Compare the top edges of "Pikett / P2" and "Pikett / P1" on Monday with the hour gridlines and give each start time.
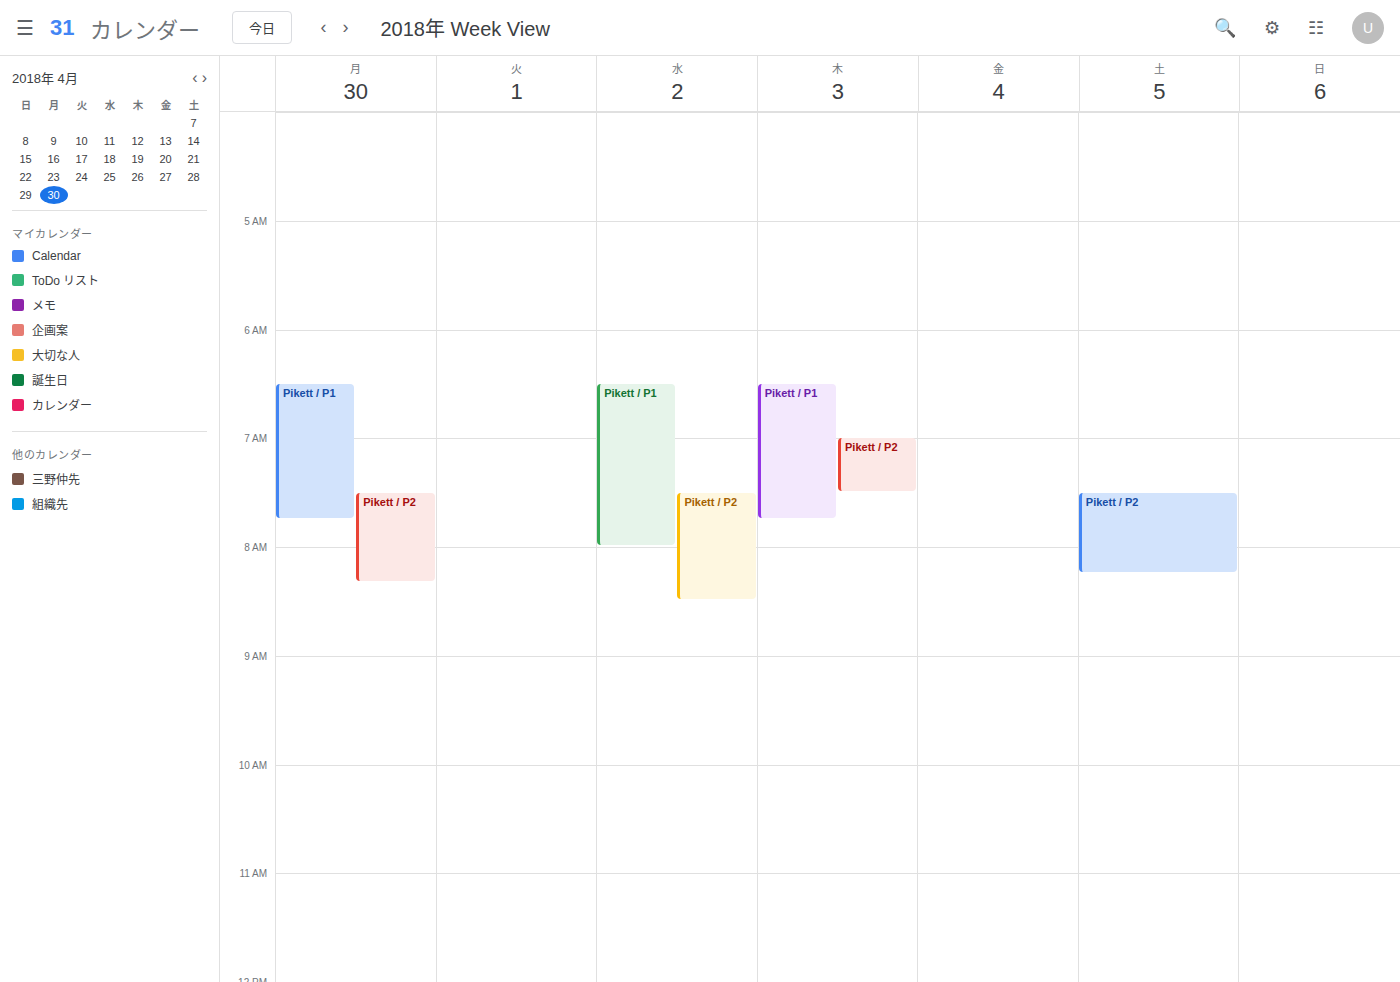
"Pikett / P2": 7:30 AM, halfway between the 7 AM and 8 AM lines. "Pikett / P1": 6:30 AM, halfway between the 6 AM and 7 AM lines.